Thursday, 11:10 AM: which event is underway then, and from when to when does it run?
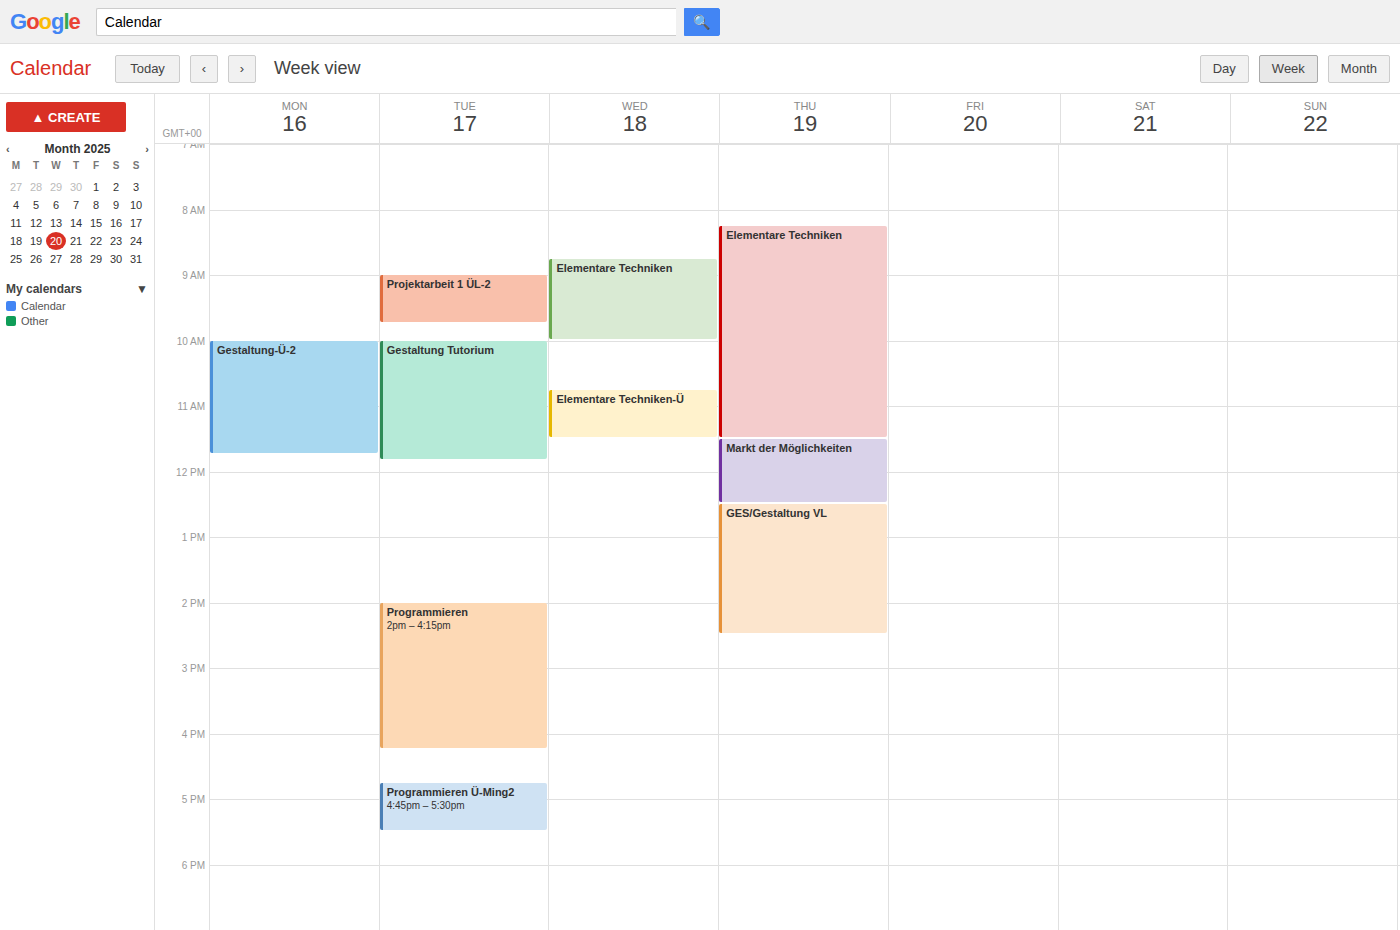
"Elementare Techniken", 8:15 AM to 11:30 AM